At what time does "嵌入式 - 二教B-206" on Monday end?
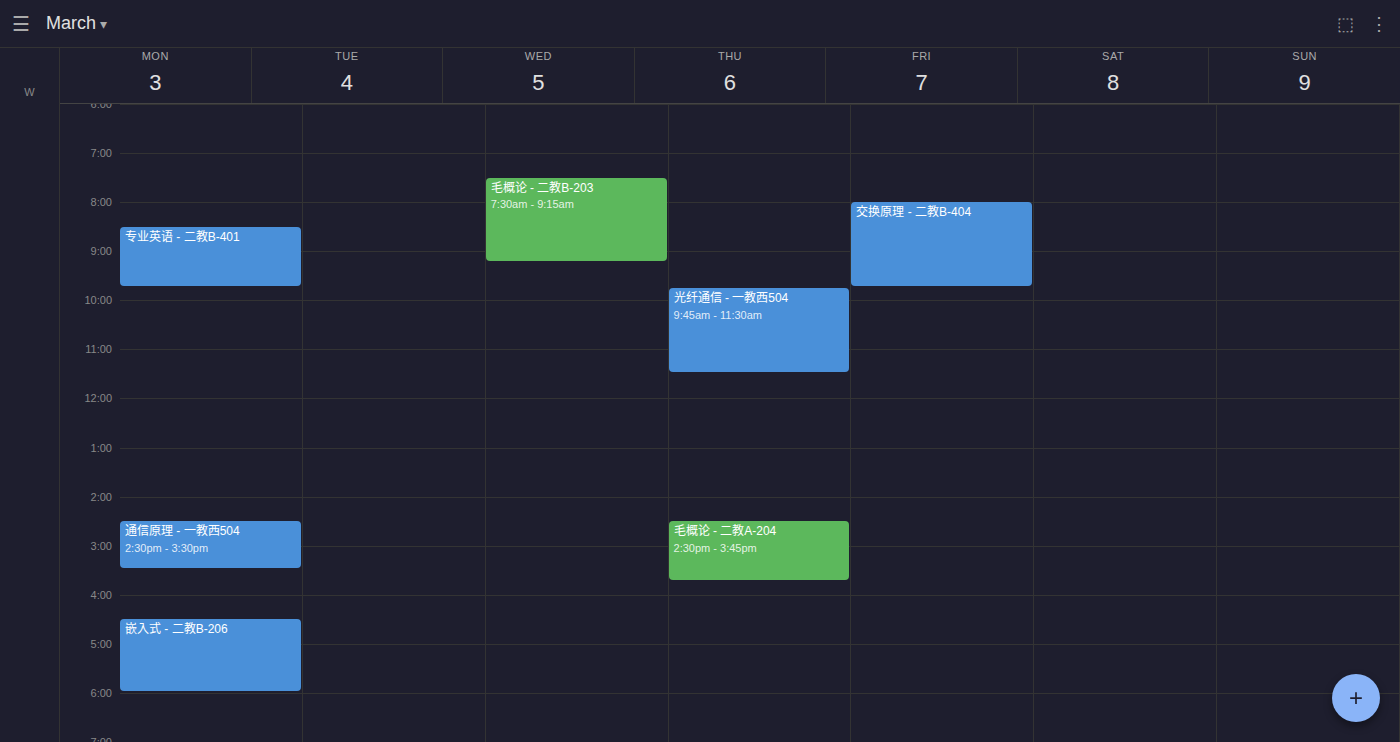
6:00 PM